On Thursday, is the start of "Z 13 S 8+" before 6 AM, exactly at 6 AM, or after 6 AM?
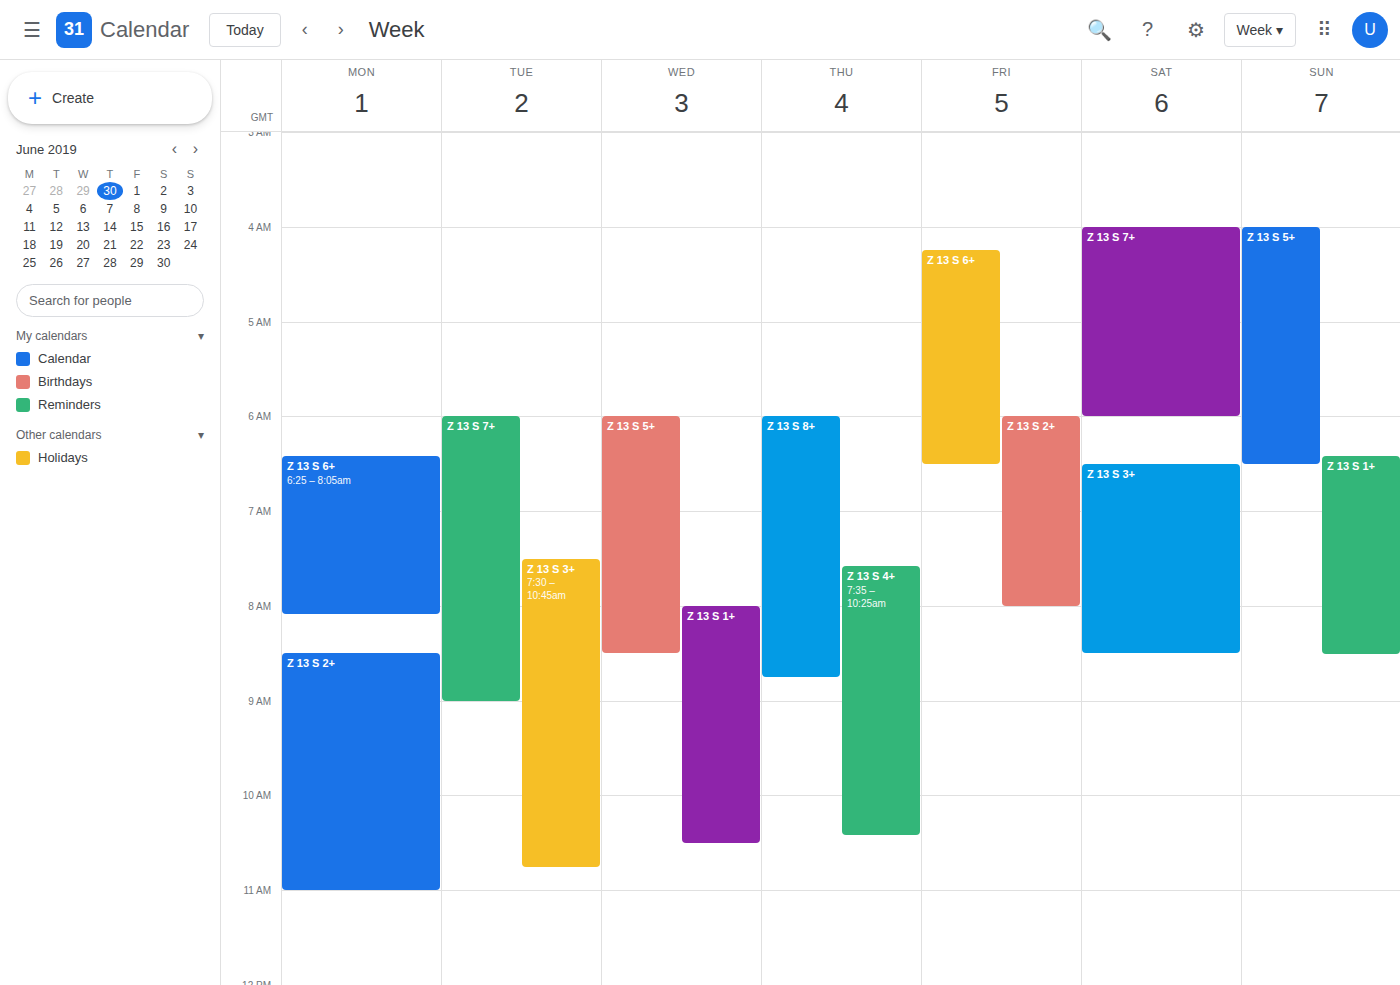
6:00 AM -- exactly at 6 AM, on the 6 AM line.